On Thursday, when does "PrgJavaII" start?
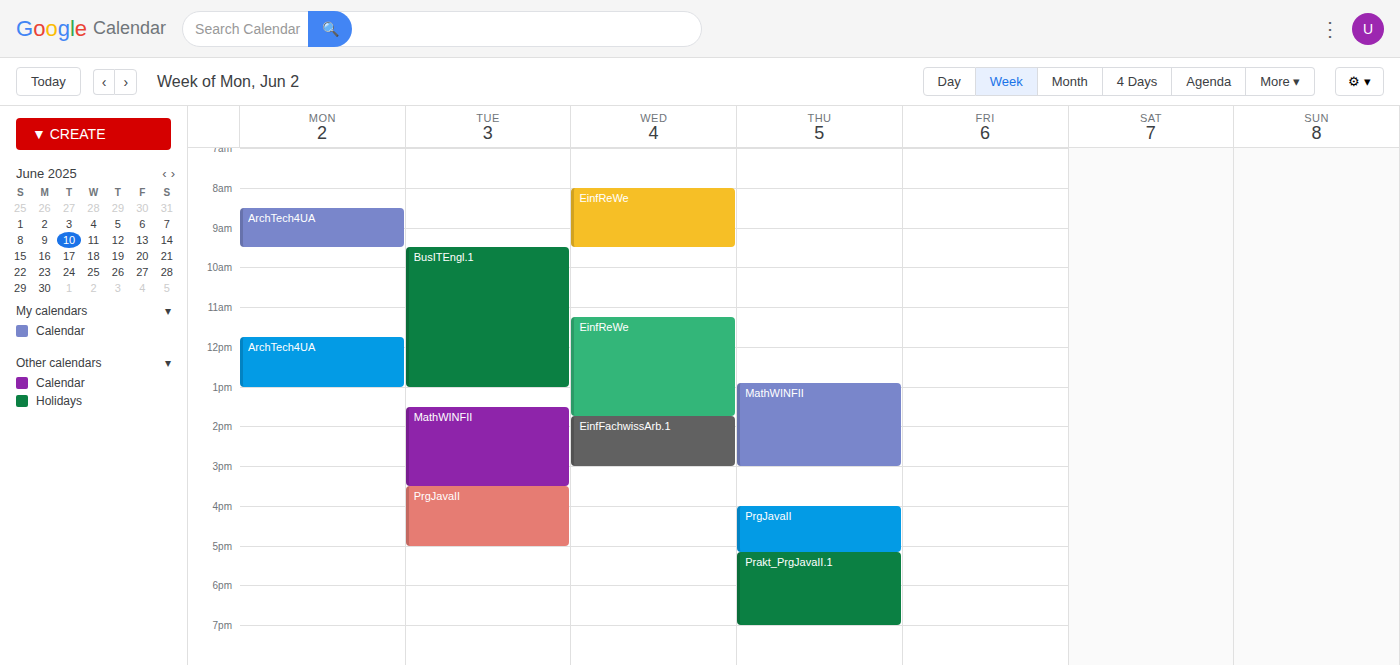
16:00